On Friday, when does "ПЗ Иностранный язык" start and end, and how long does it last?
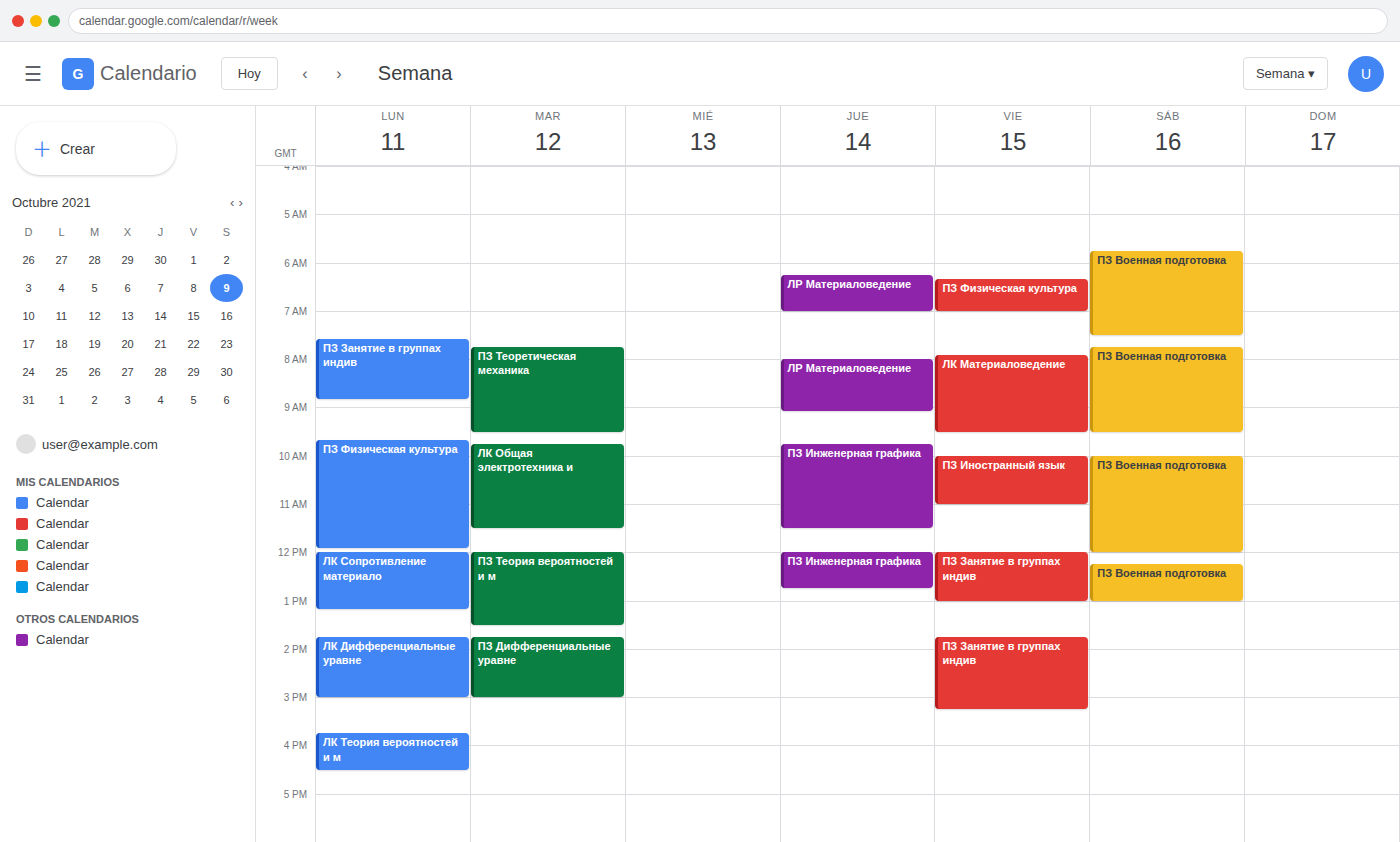
10:00 AM to 11:00 AM, 1 hour